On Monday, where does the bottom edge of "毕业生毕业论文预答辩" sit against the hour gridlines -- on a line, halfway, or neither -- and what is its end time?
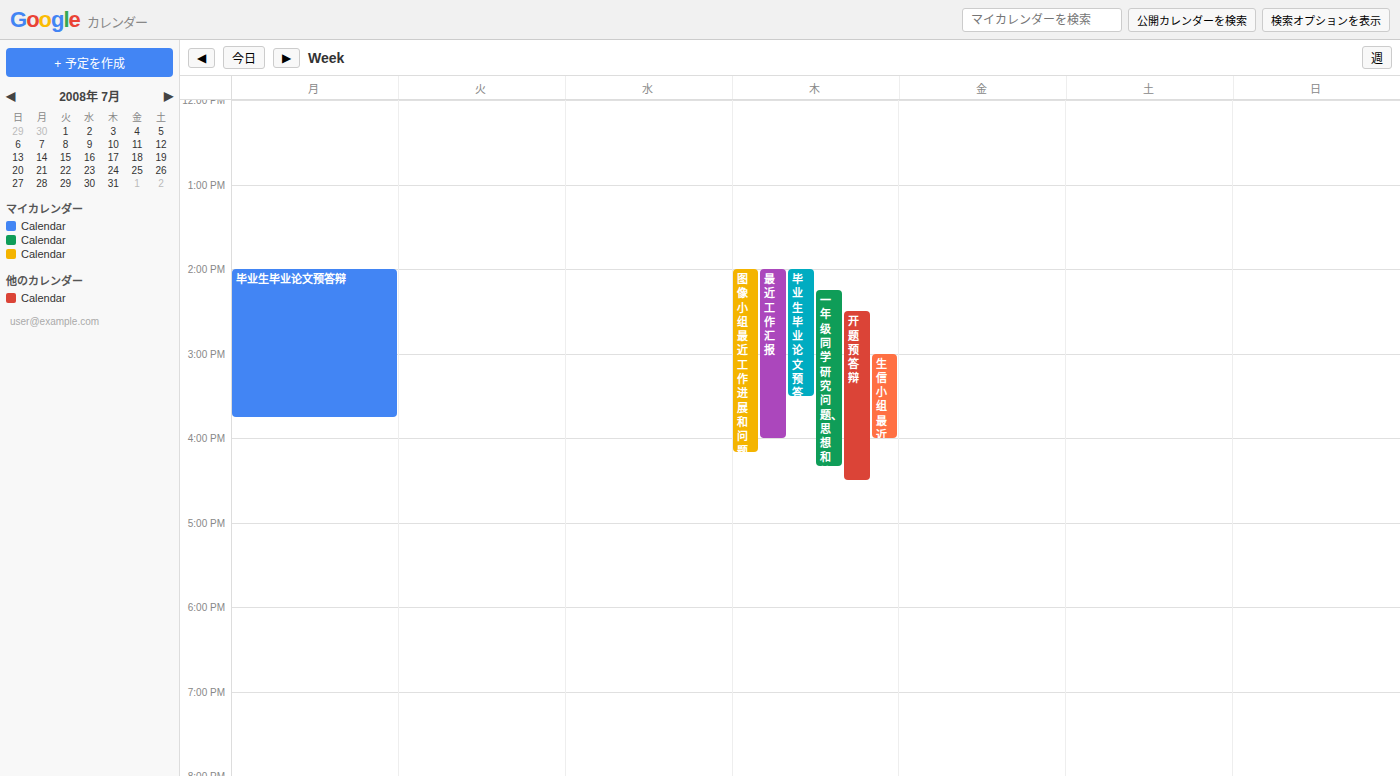
3:45 PM -- neither: three quarters of the way from the 3 PM line to the 4 PM line.